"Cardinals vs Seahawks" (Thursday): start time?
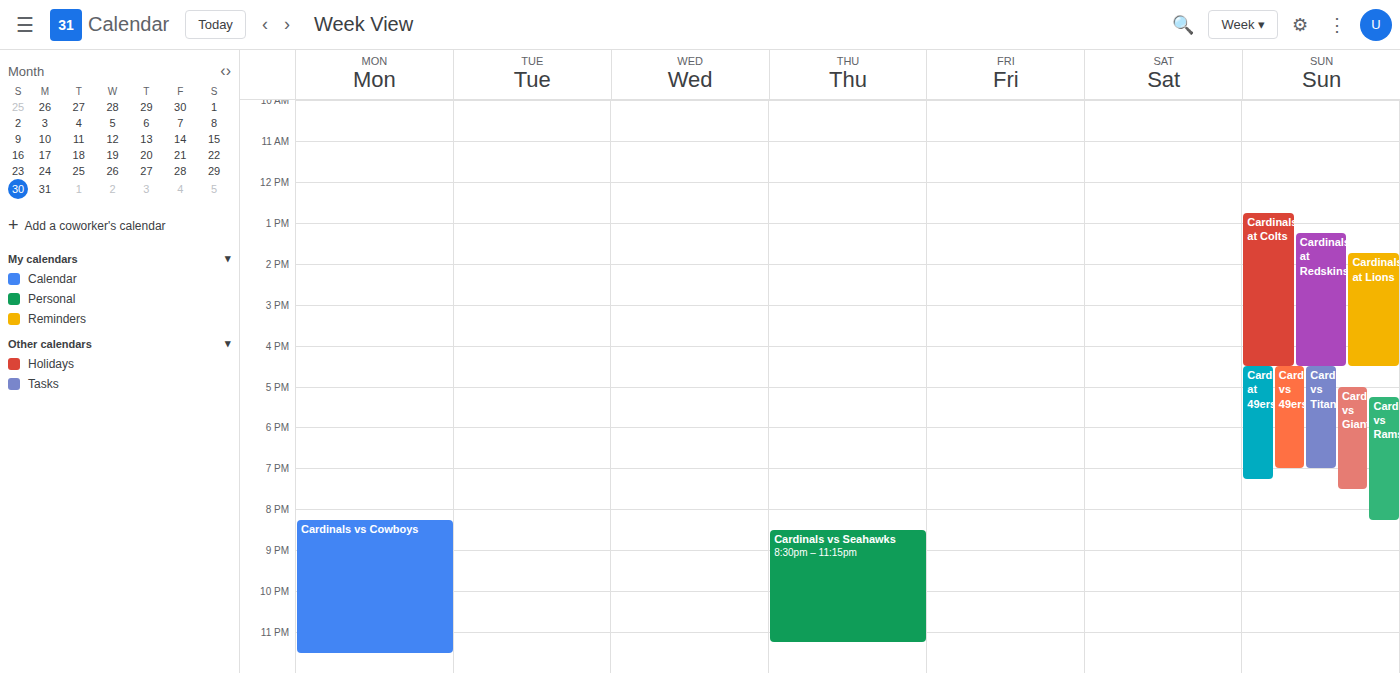
8:30 PM